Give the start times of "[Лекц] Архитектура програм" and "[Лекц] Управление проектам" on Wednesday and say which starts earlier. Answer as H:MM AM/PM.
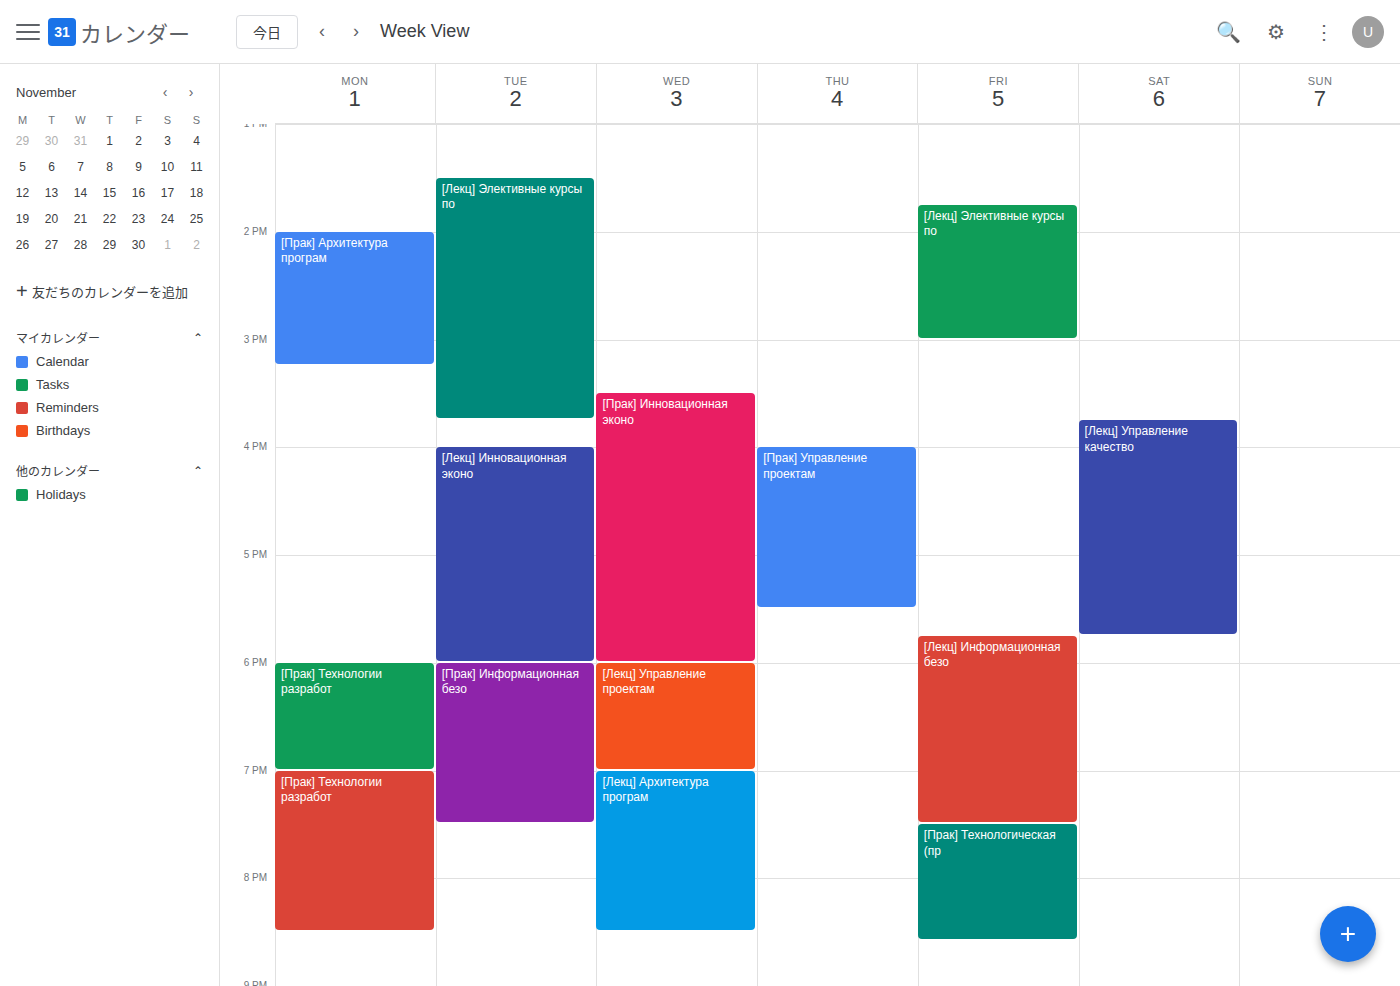
"[Лекц] Управление проектам" 6:00 PM; "[Лекц] Архитектура програм" 7:00 PM.